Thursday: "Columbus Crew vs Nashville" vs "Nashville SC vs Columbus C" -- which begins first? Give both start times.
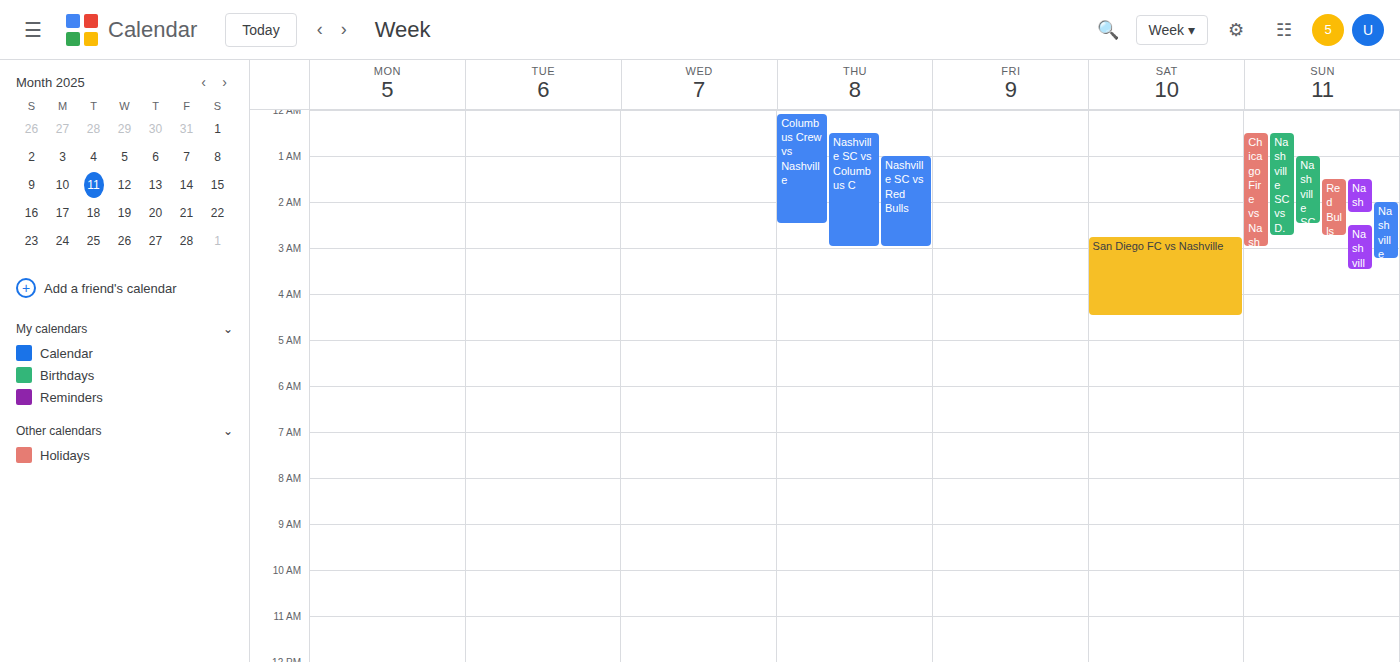
"Columbus Crew vs Nashville" 12:05 AM; "Nashville SC vs Columbus C" 12:30 AM.